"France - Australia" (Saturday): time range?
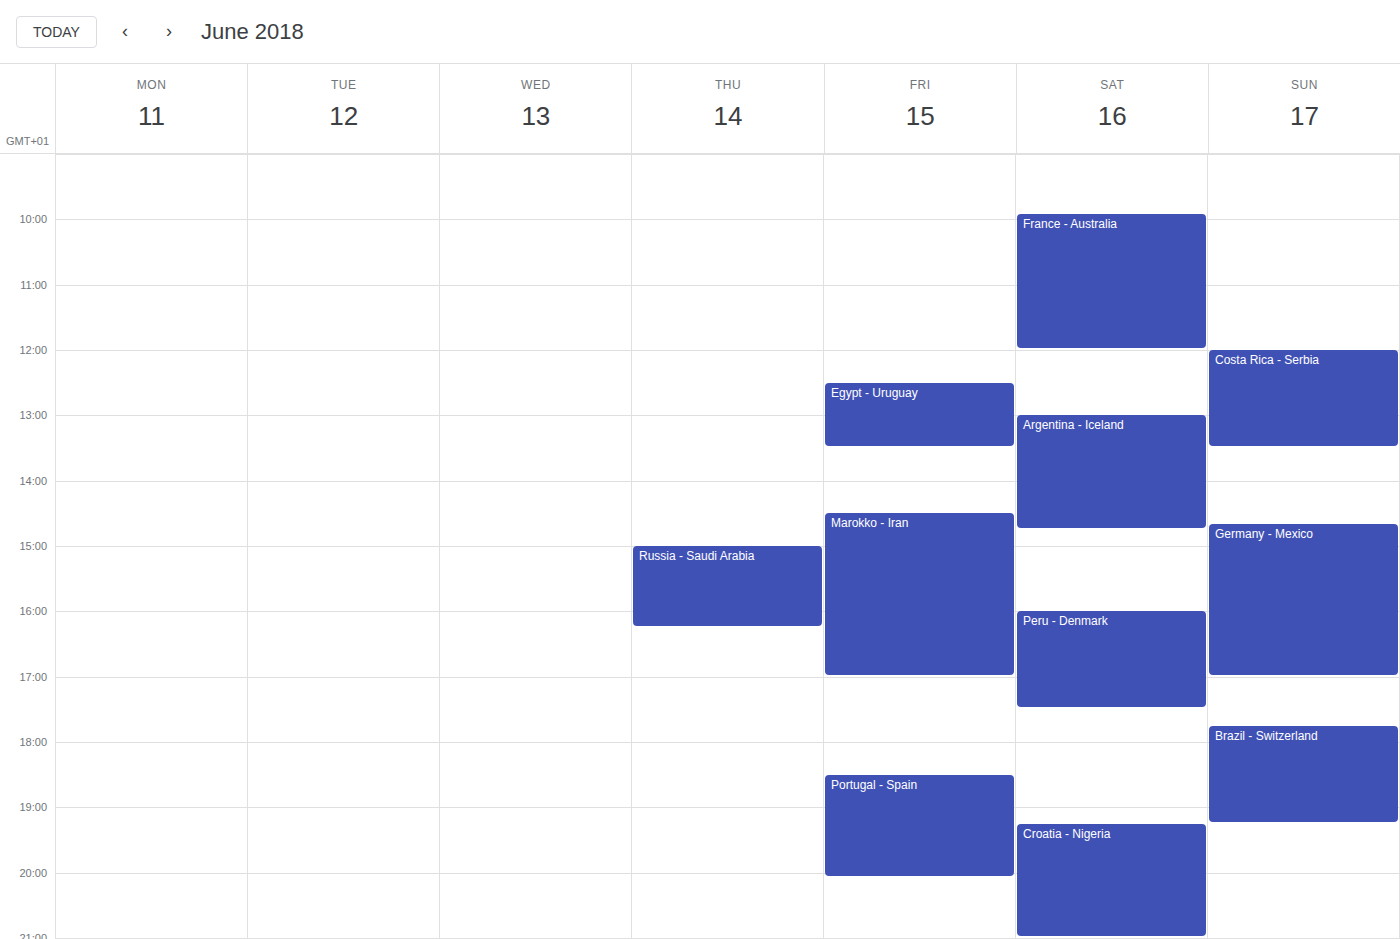
09:55 to 12:00